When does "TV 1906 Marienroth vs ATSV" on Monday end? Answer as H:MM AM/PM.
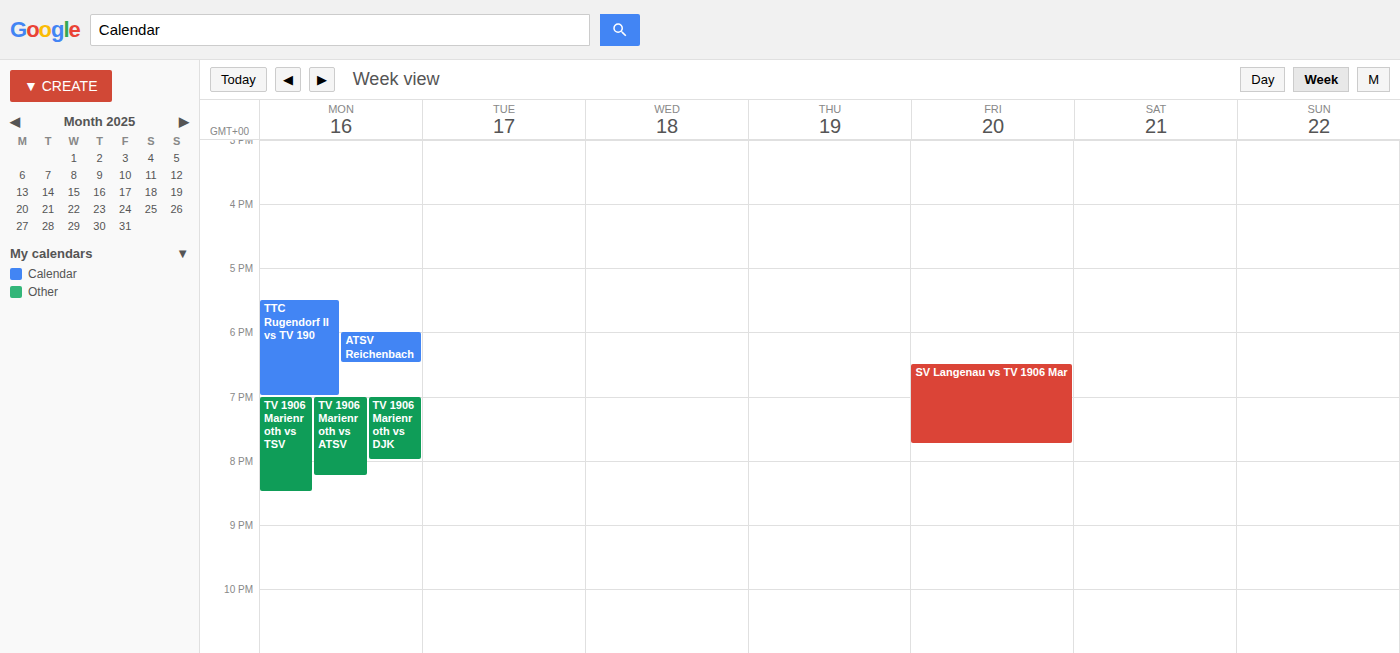
8:15 PM